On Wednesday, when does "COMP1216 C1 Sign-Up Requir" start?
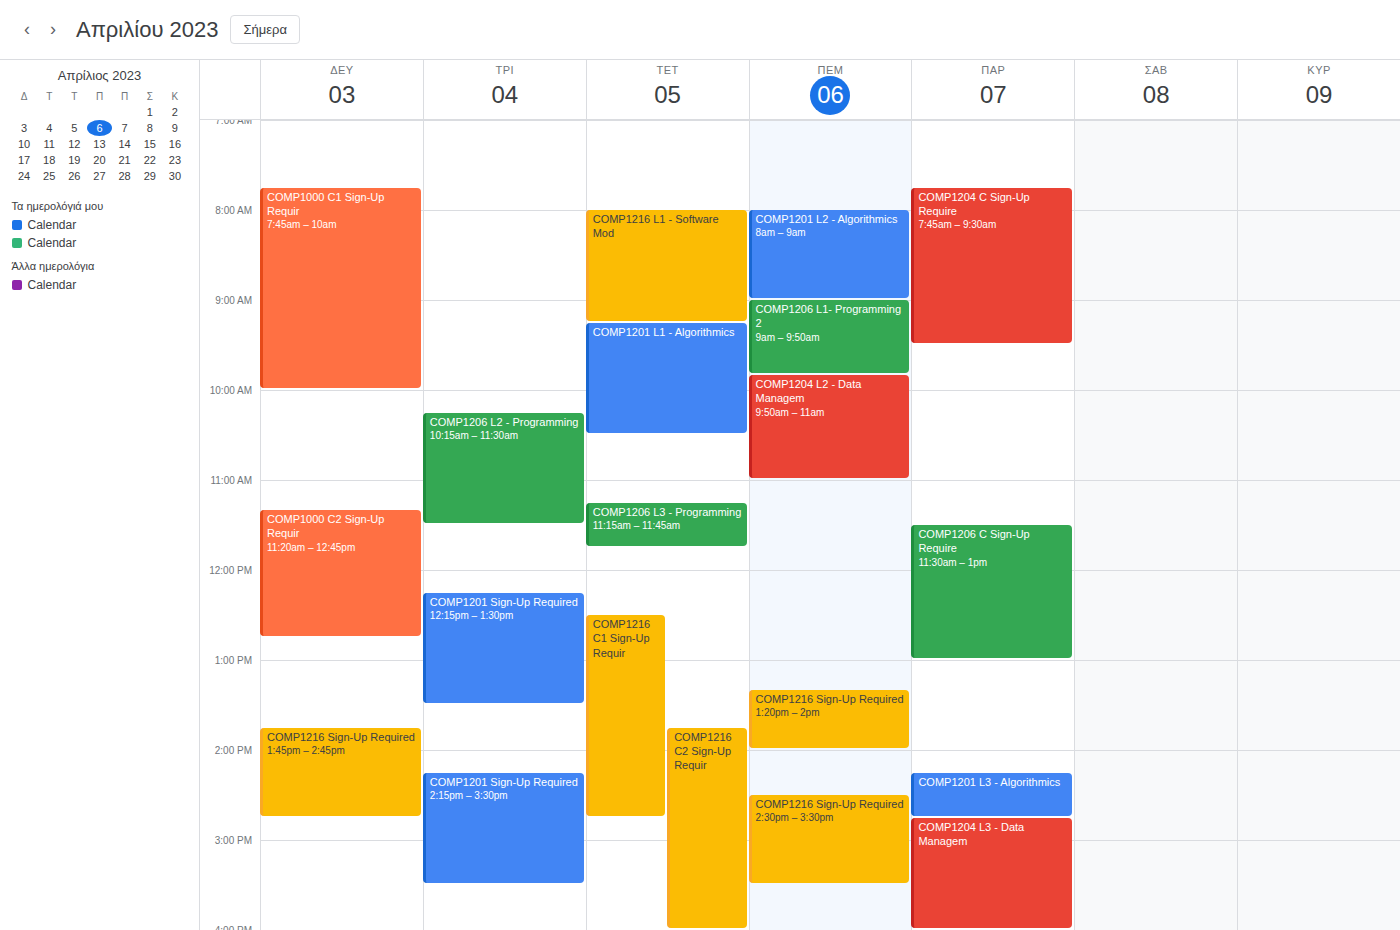
12:30 PM